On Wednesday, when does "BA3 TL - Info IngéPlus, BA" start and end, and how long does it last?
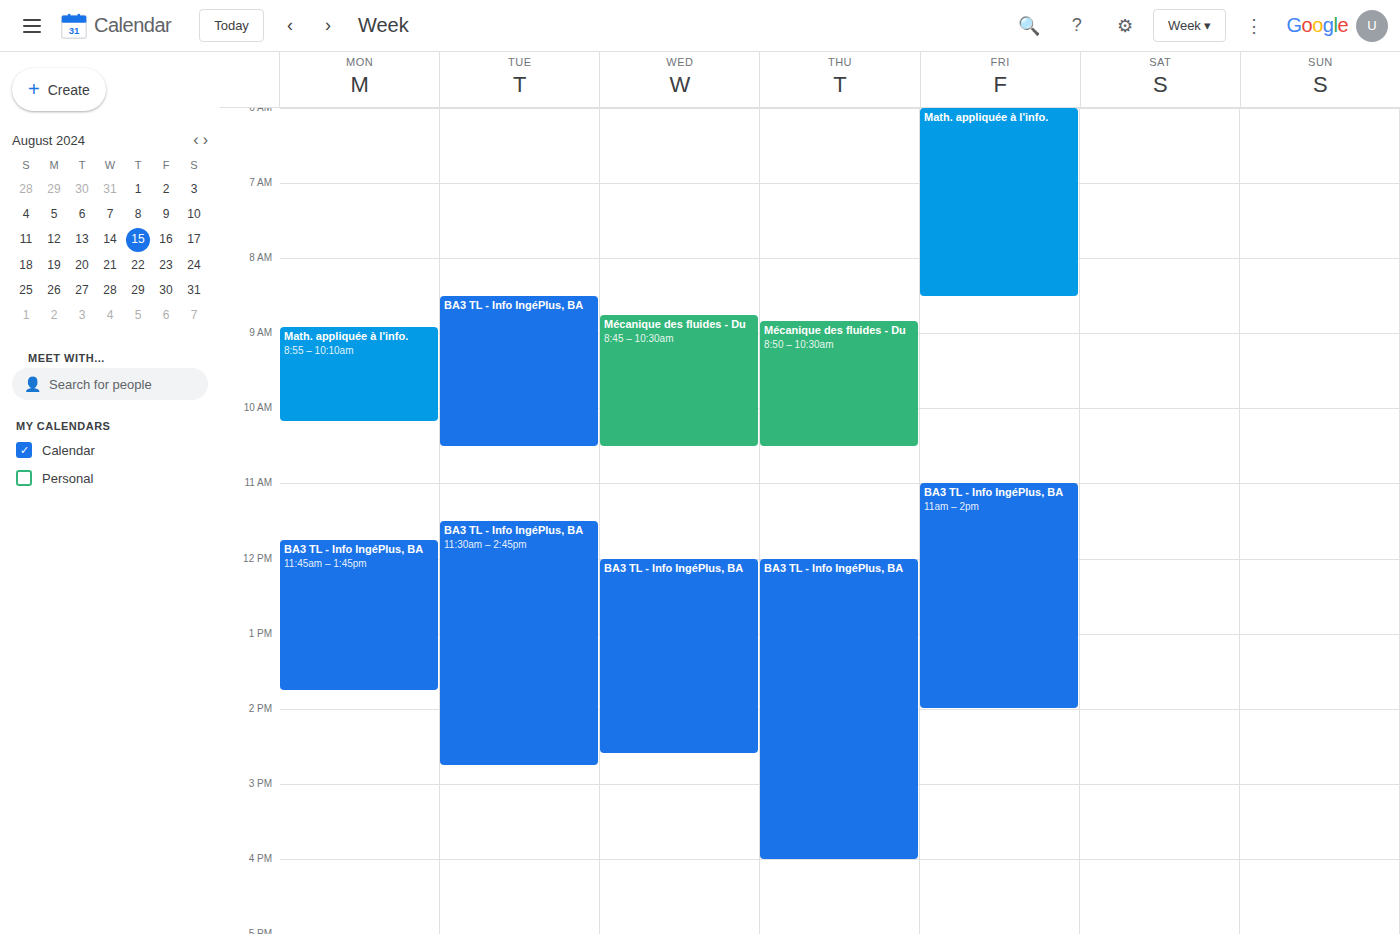
12:00 PM to 2:35 PM, 2 hours 35 minutes